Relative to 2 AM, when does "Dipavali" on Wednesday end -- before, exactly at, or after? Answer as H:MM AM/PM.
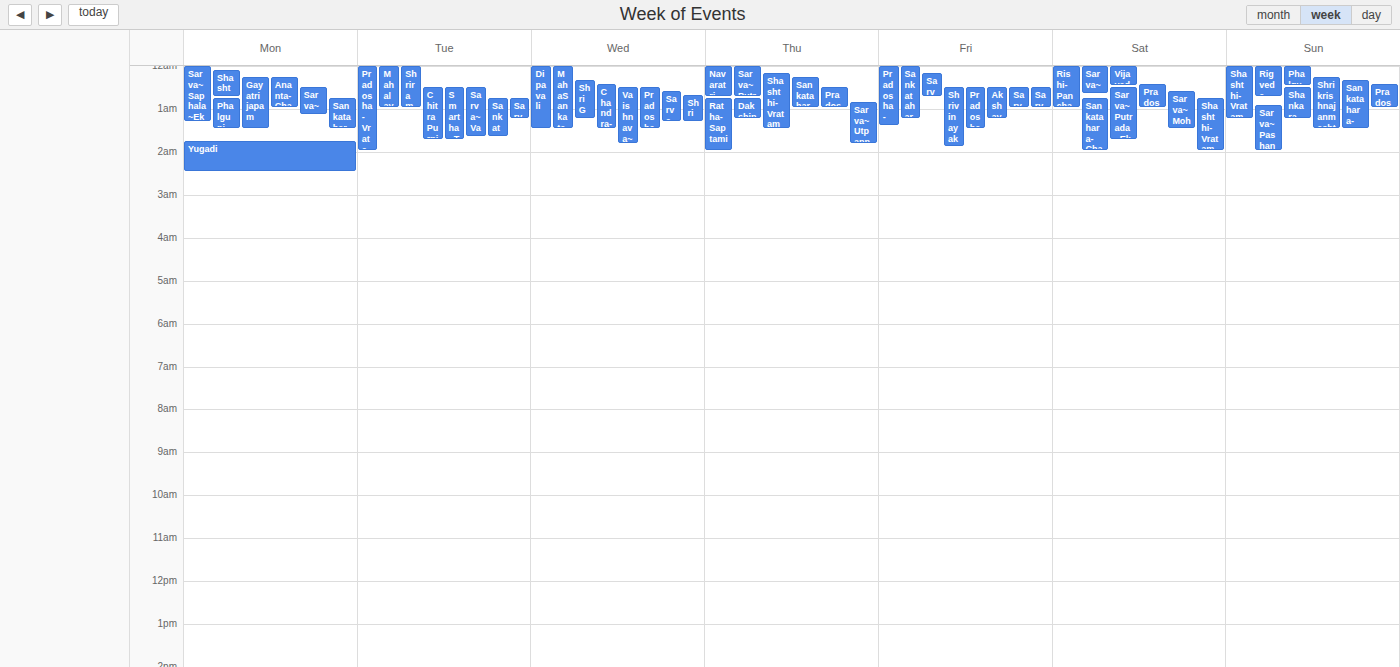
1:30 AM -- before 2 AM, 30 minutes above the 2 AM line.